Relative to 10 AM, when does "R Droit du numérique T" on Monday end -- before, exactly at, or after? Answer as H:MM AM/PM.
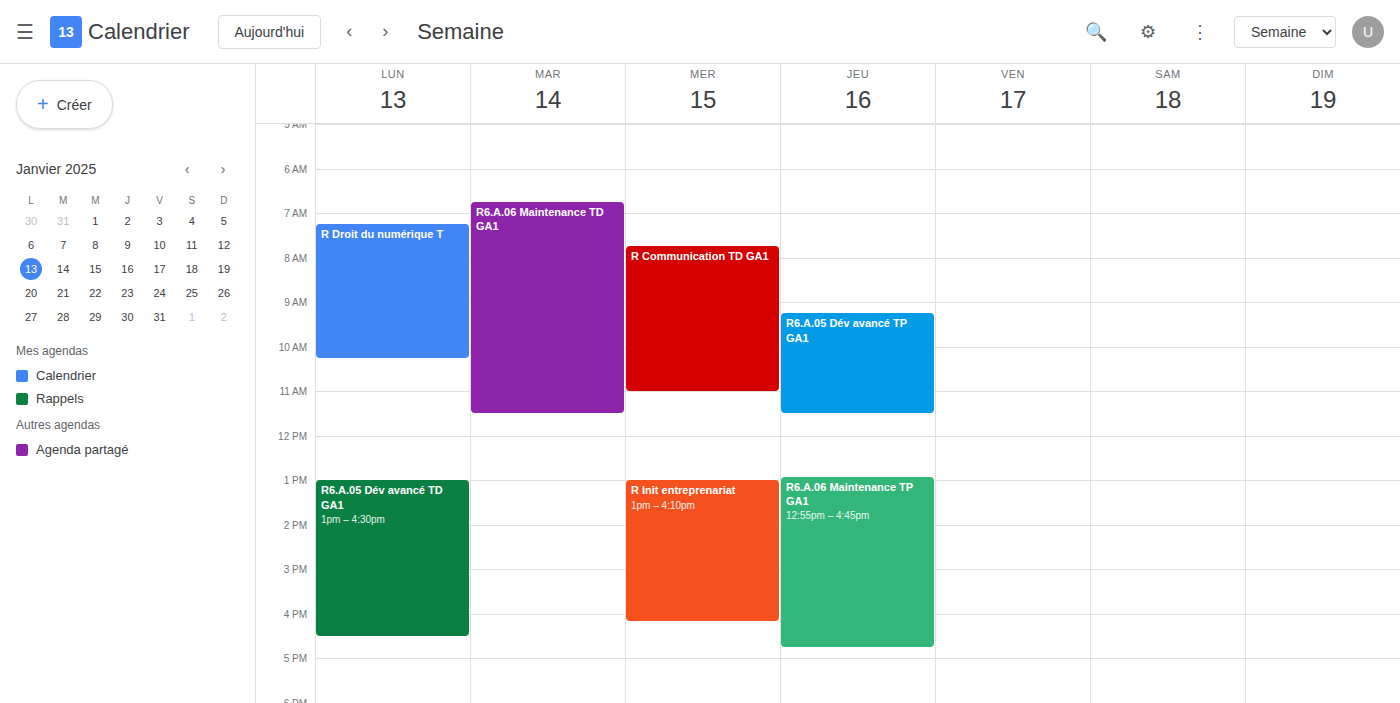
10:15 AM -- after 10 AM, 15 minutes below the 10 AM line.